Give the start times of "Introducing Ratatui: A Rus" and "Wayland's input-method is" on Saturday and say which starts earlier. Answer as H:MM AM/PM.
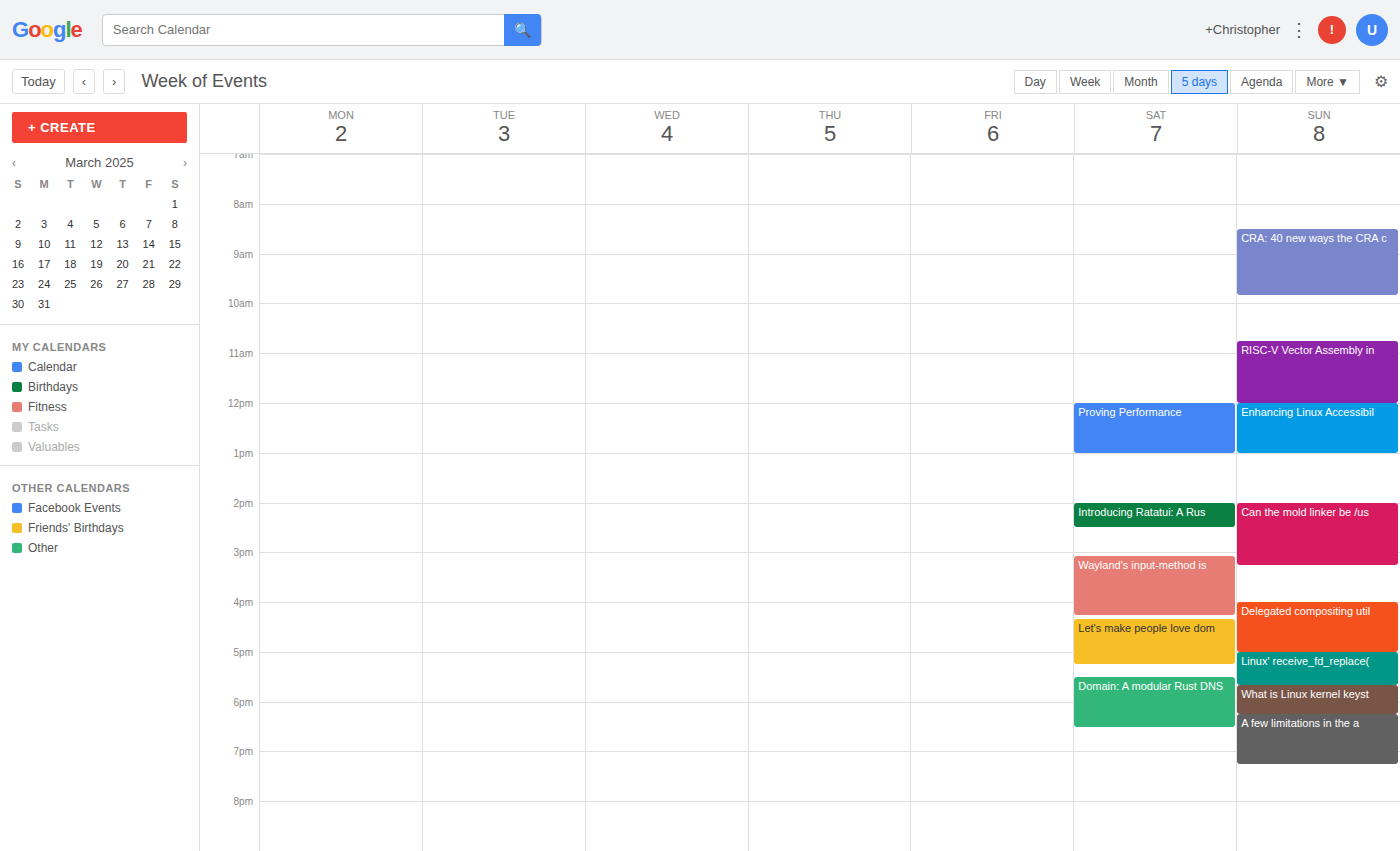
"Introducing Ratatui: A Rus" 2:00 PM; "Wayland's input-method is" 3:05 PM.